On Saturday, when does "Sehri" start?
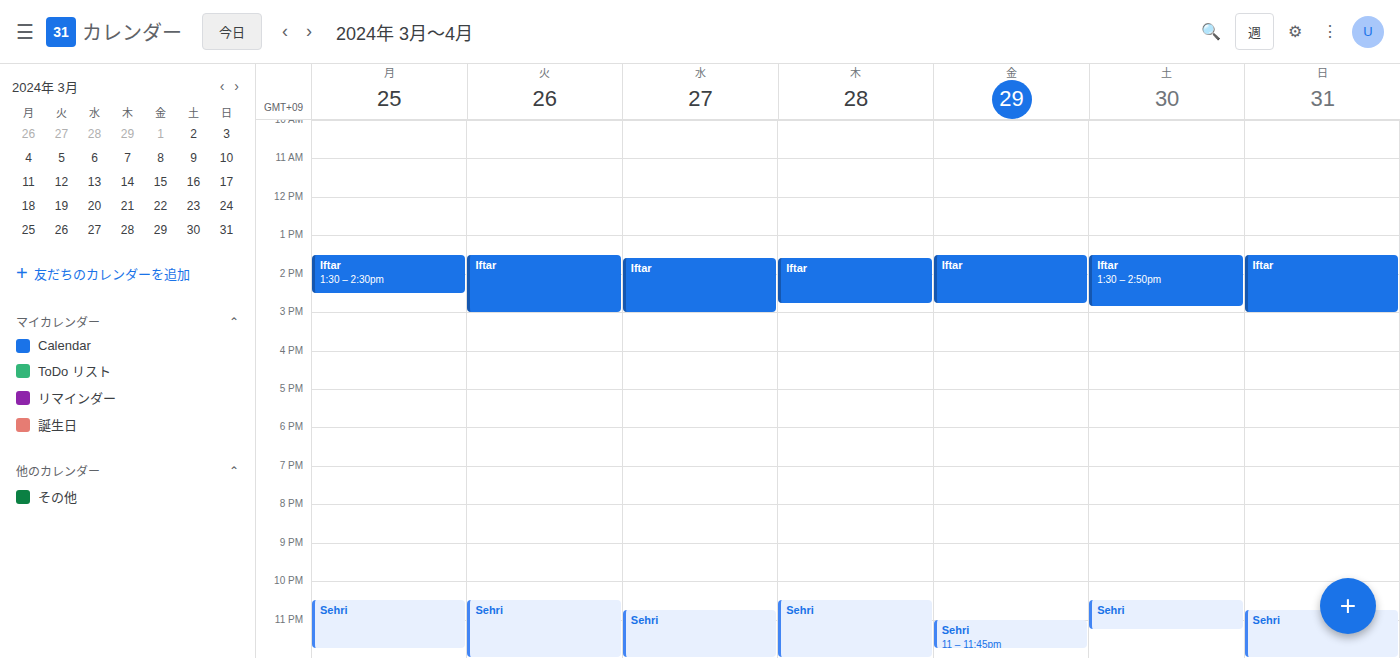
22:30